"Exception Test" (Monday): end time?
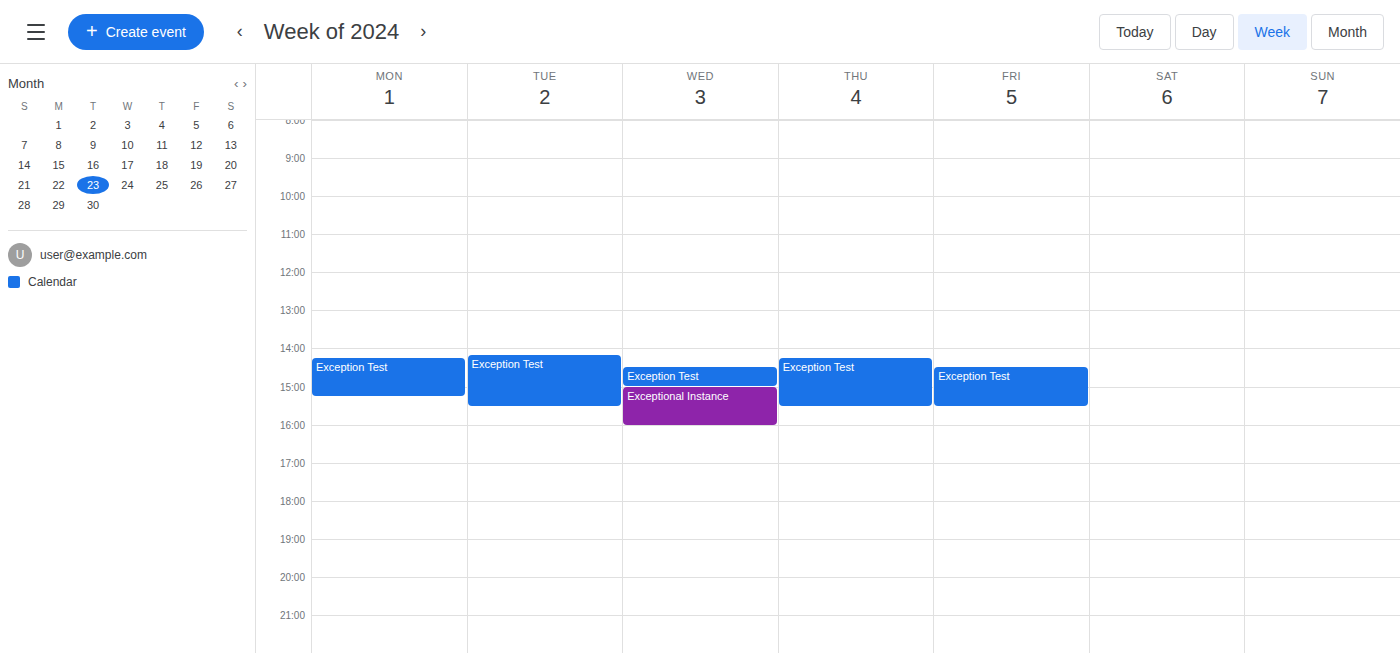
3:15 PM